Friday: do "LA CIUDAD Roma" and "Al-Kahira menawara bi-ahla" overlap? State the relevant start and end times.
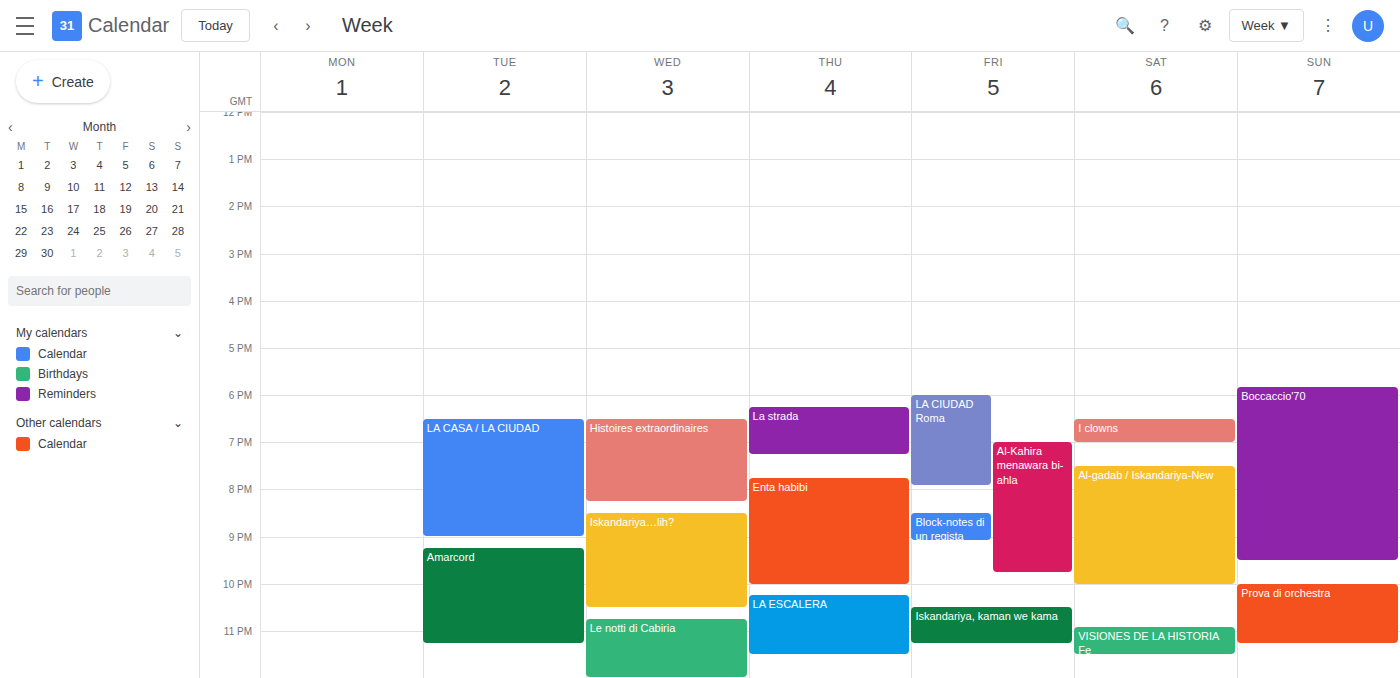
"Al-Kahira menawara bi-ahla" starts at 7:00 PM, before "LA CIUDAD Roma" ends at 7:55 PM -- they overlap.